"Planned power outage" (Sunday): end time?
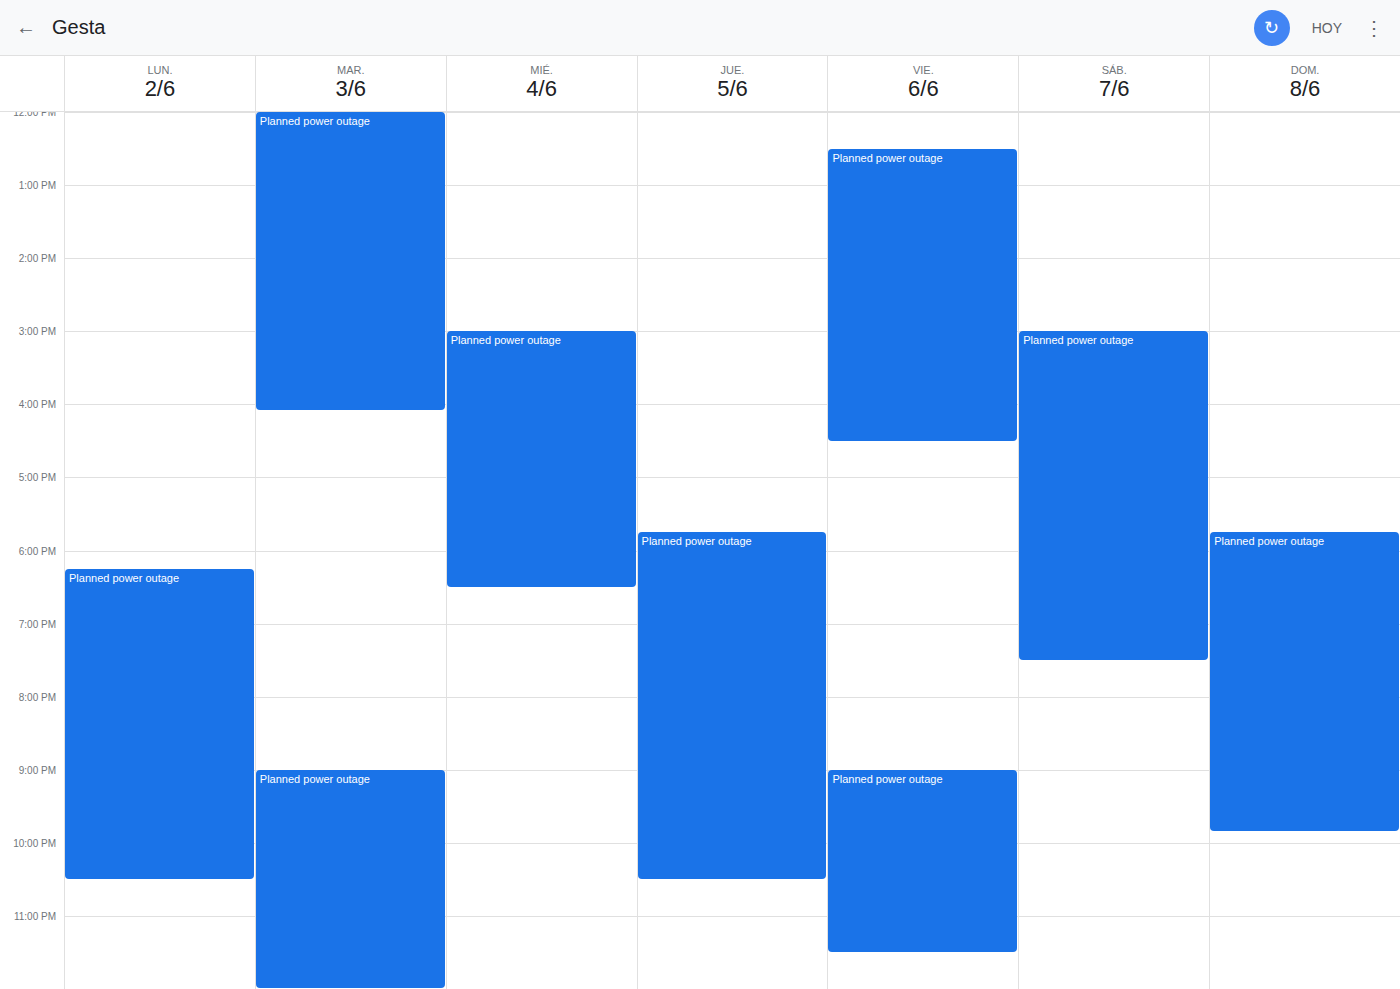
9:50 PM